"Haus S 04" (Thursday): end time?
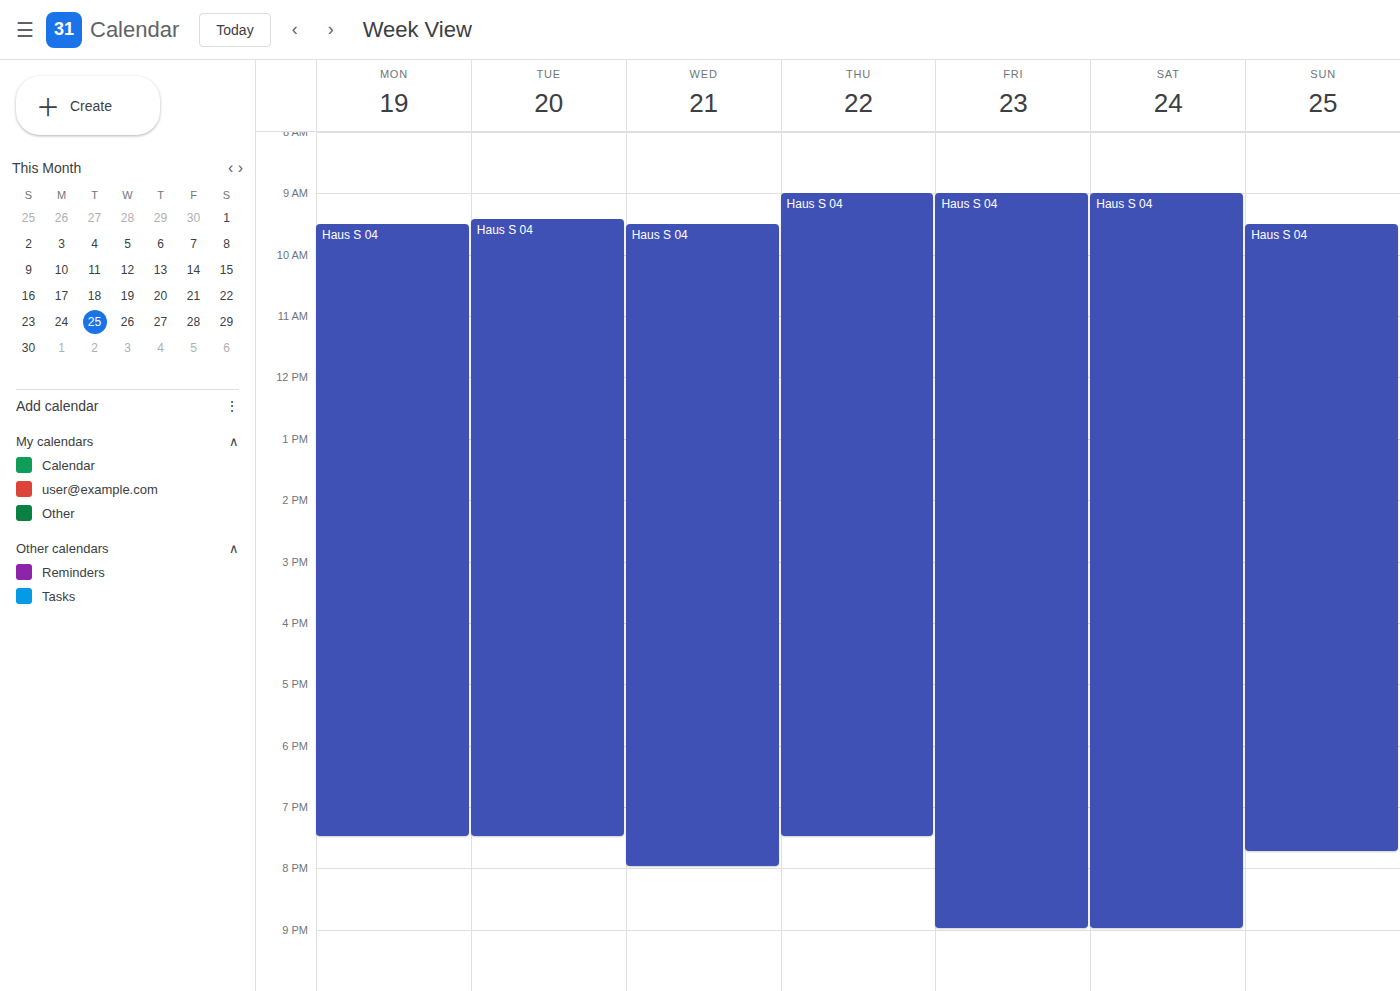
7:30 PM